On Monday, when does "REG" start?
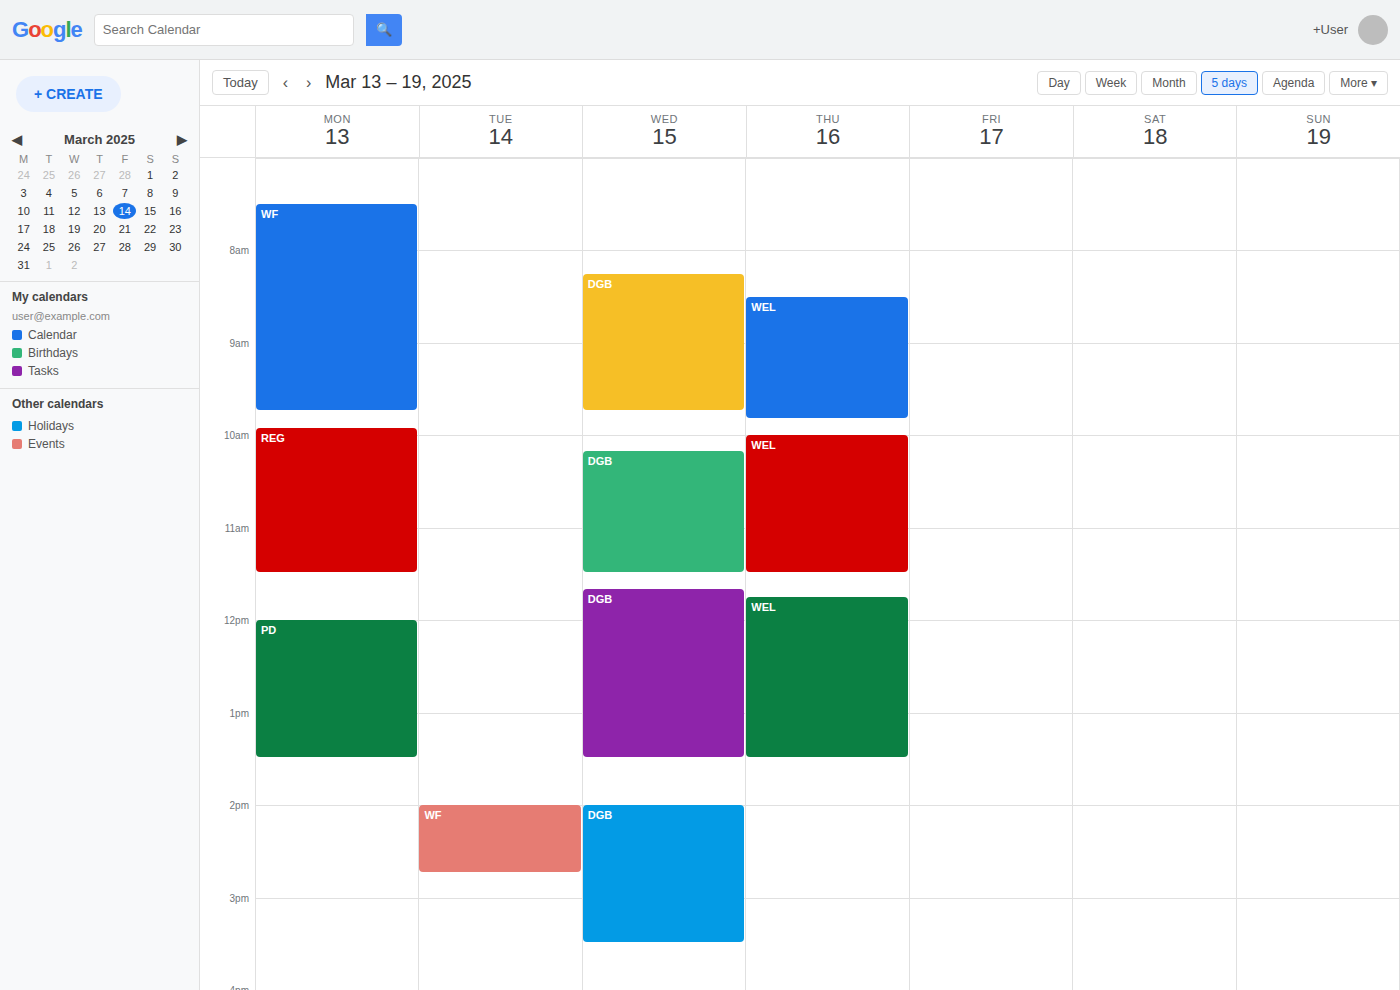
9:55 AM